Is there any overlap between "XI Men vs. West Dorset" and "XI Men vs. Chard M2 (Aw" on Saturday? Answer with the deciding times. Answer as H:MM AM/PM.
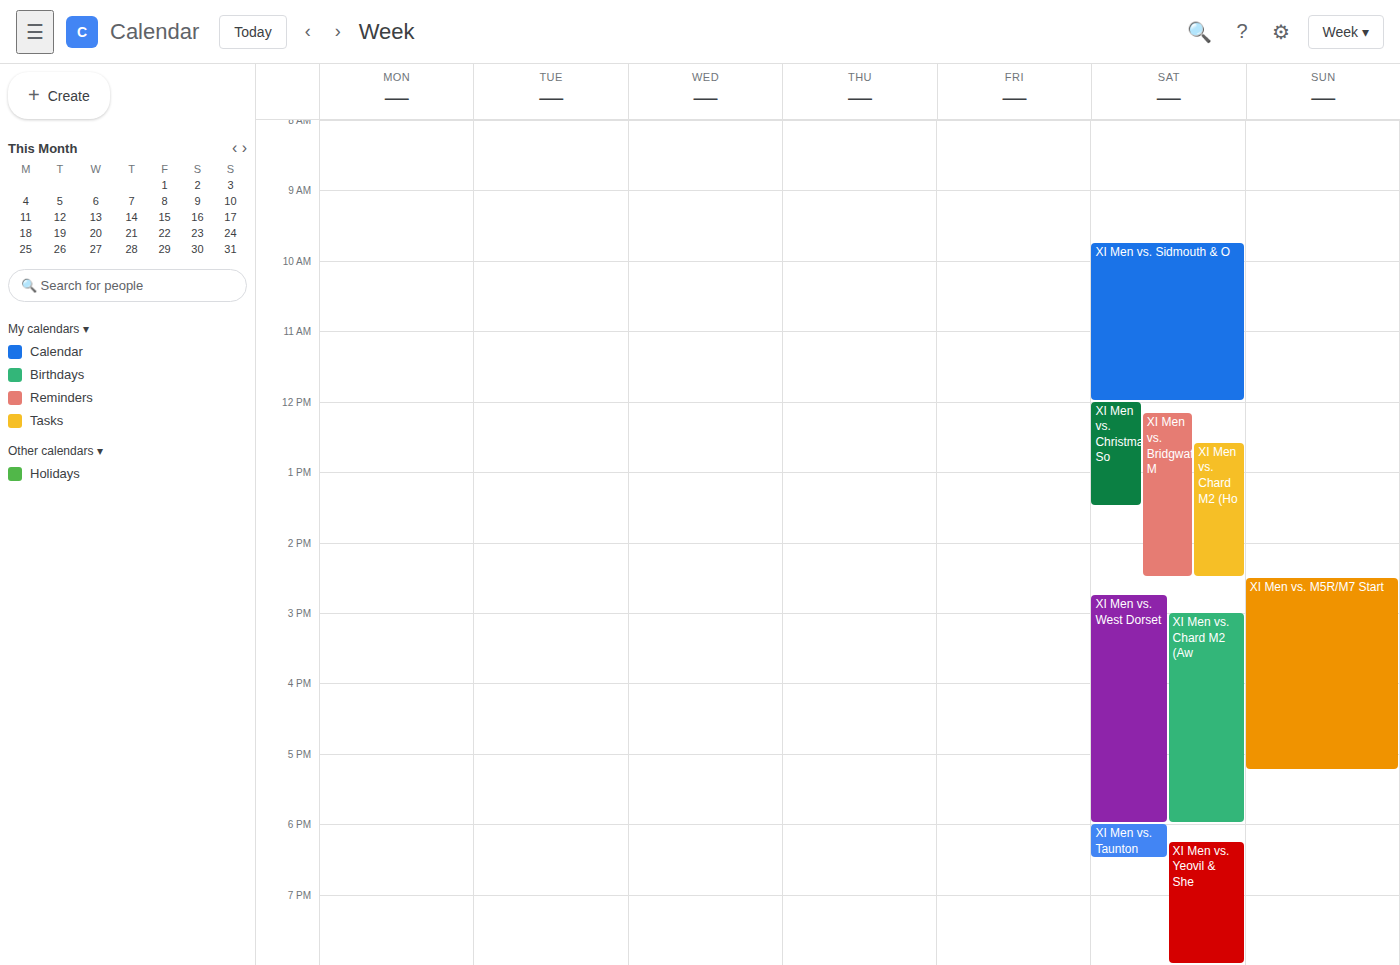
"XI Men vs. Chard M2 (Aw" runs 3:00 PM to 6:00 PM, inside "XI Men vs. West Dorset" -- they overlap.